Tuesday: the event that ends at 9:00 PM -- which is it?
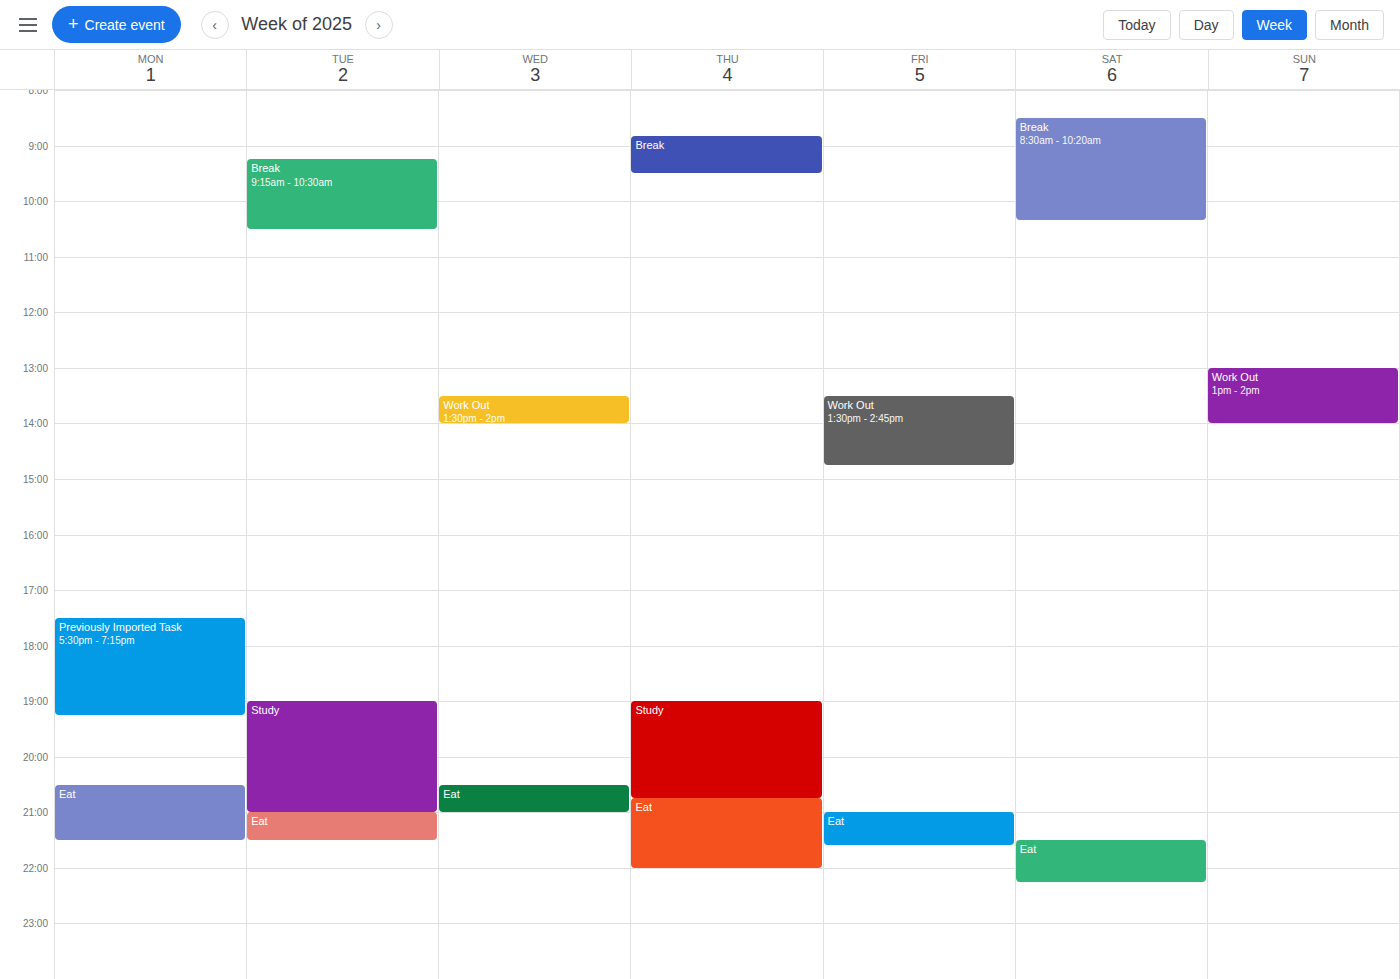
"Study"